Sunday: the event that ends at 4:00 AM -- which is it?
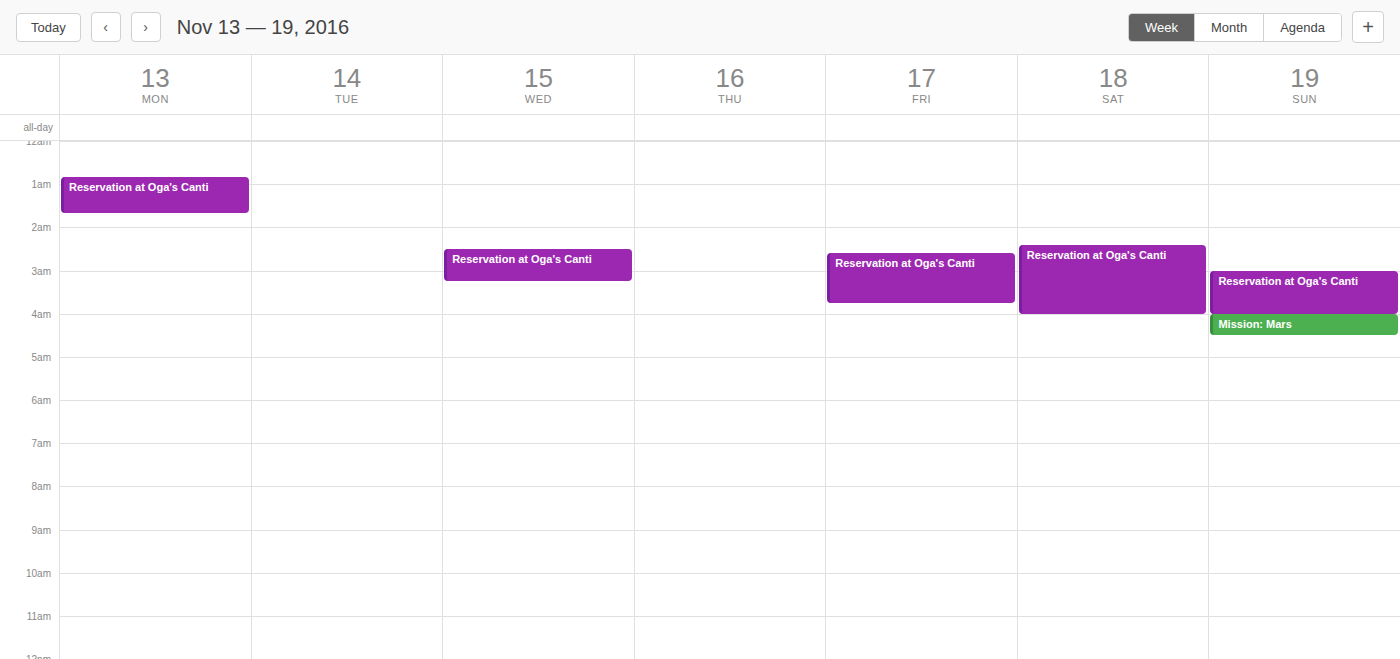
"Reservation at Oga's Canti"